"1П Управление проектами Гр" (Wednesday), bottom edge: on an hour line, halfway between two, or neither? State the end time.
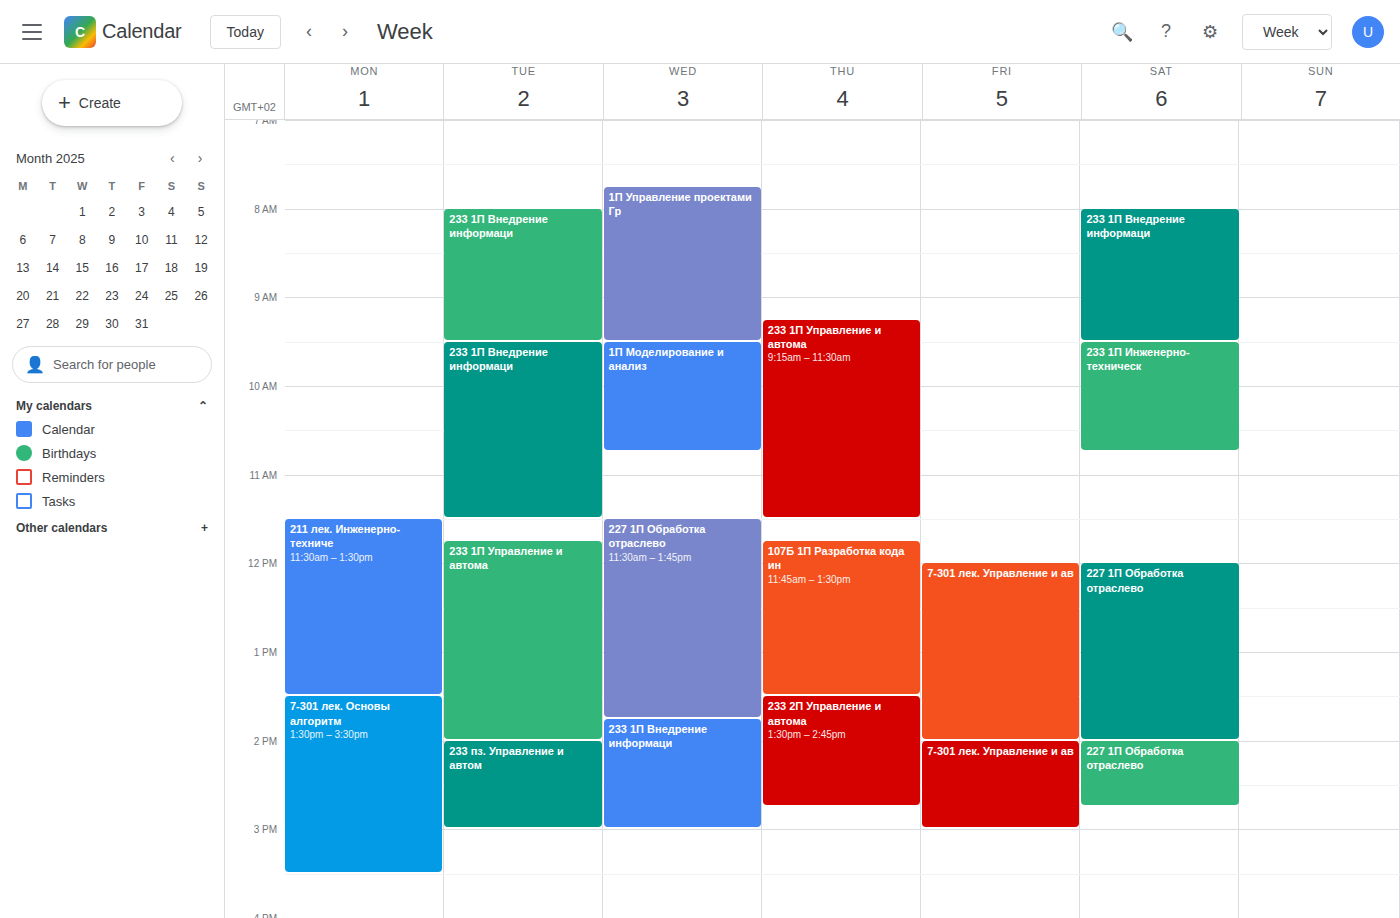
9:30 AM -- halfway between the 9 AM and 10 AM lines.